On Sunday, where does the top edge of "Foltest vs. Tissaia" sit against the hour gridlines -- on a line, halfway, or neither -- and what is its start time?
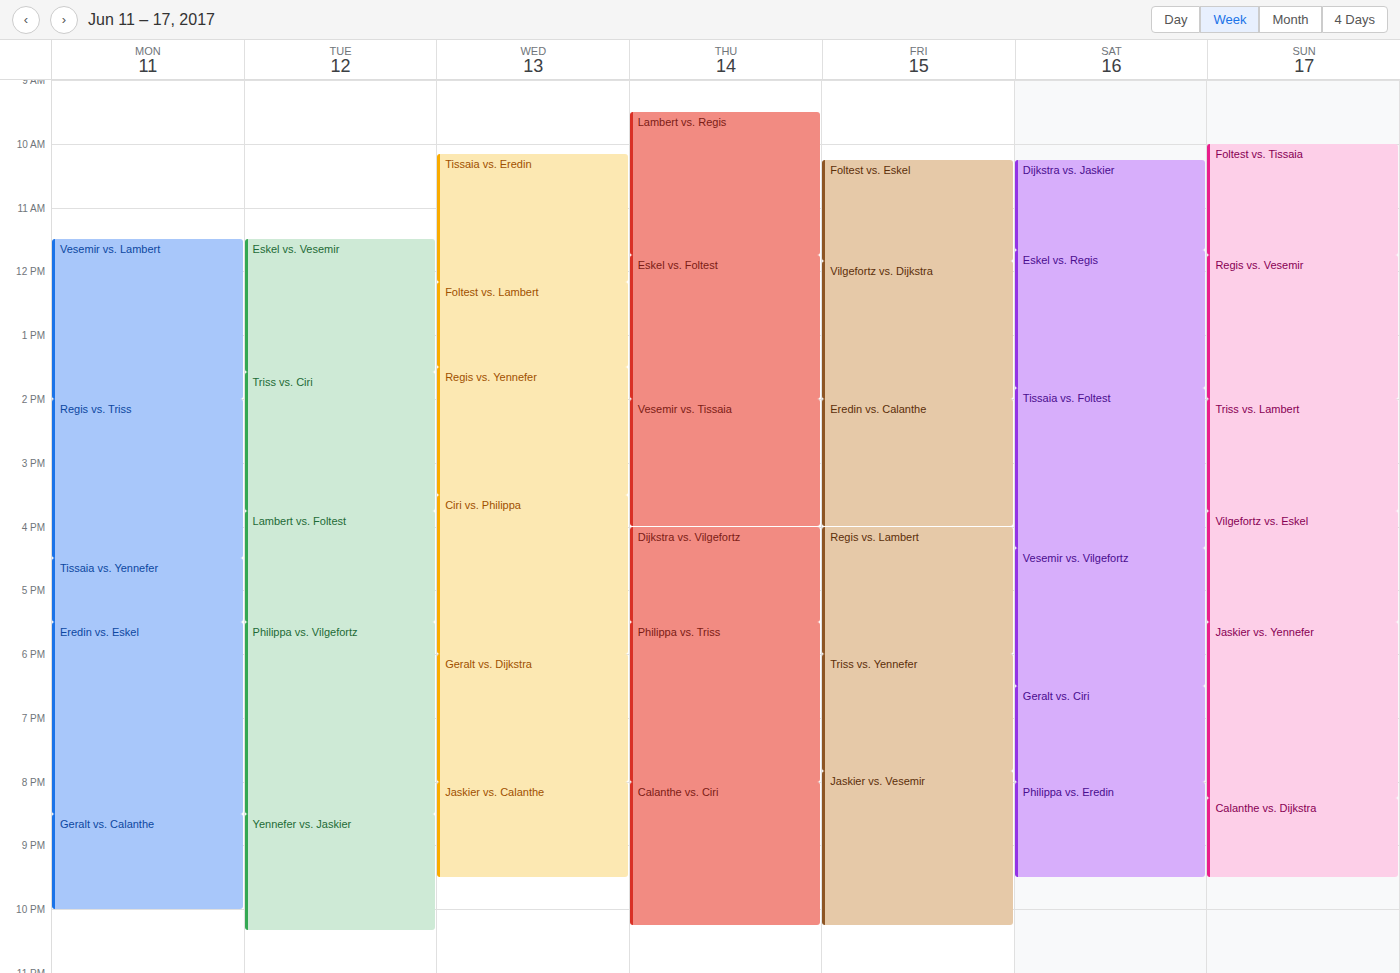
10:00 AM -- exactly on the 10 AM line.